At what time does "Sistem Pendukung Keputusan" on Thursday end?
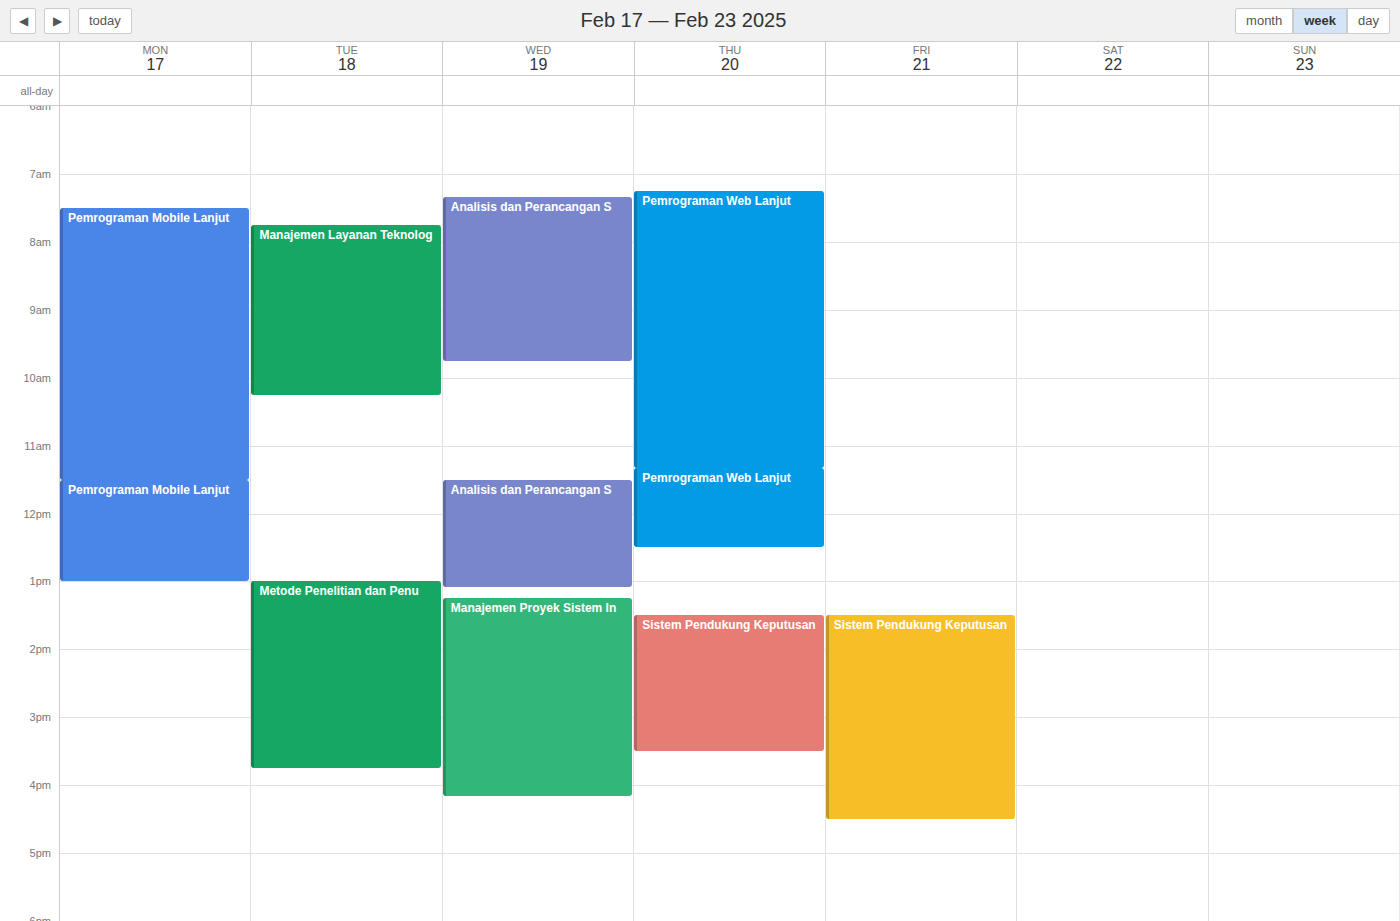
3:30 PM